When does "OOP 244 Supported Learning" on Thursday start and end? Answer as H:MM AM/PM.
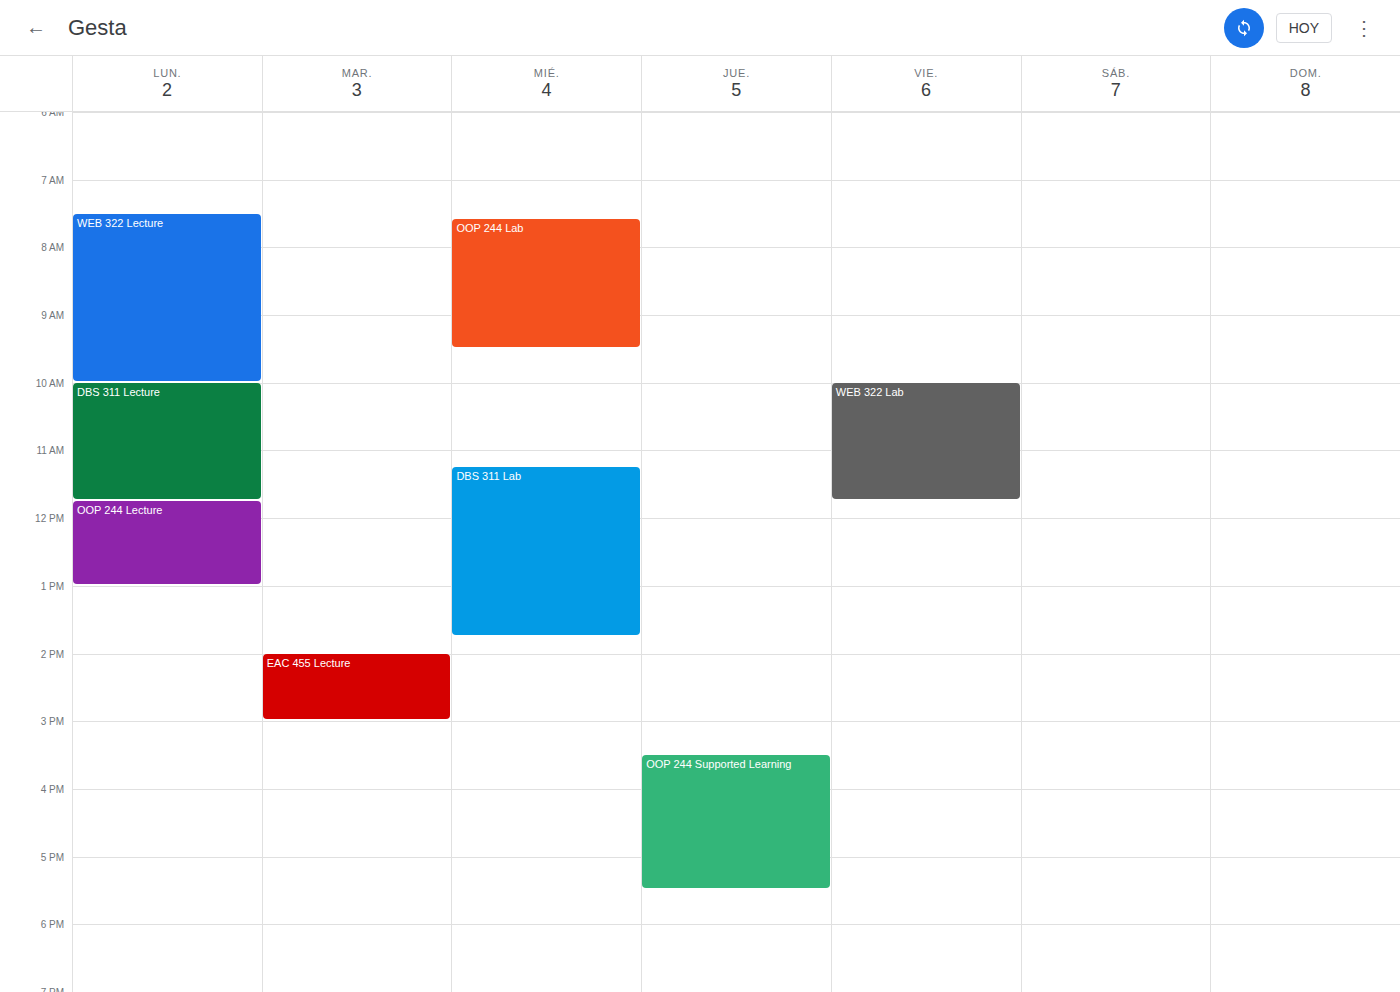
3:30 PM to 5:30 PM